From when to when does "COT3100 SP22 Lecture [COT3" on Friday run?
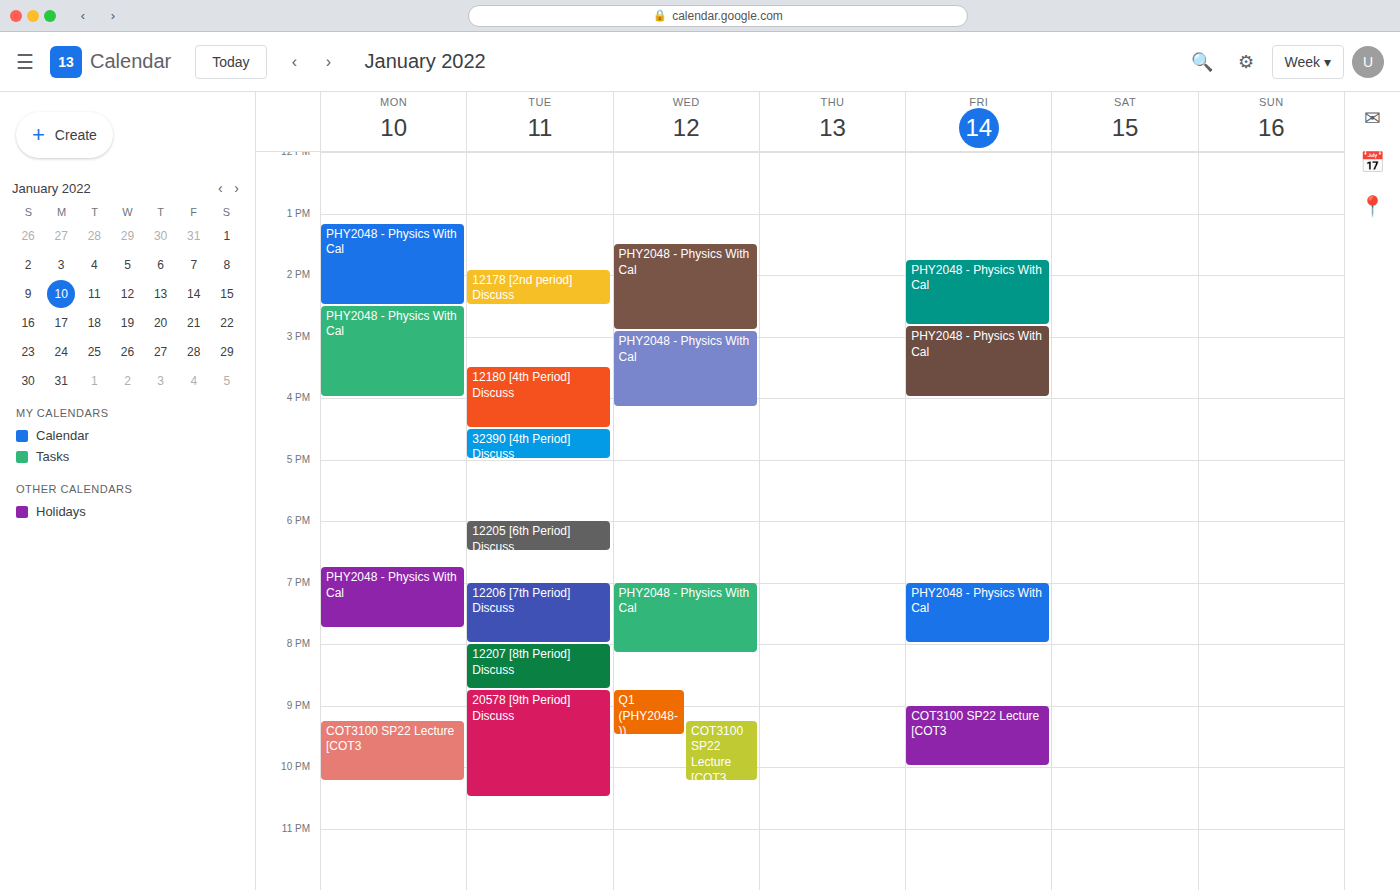
9:00 PM to 10:00 PM